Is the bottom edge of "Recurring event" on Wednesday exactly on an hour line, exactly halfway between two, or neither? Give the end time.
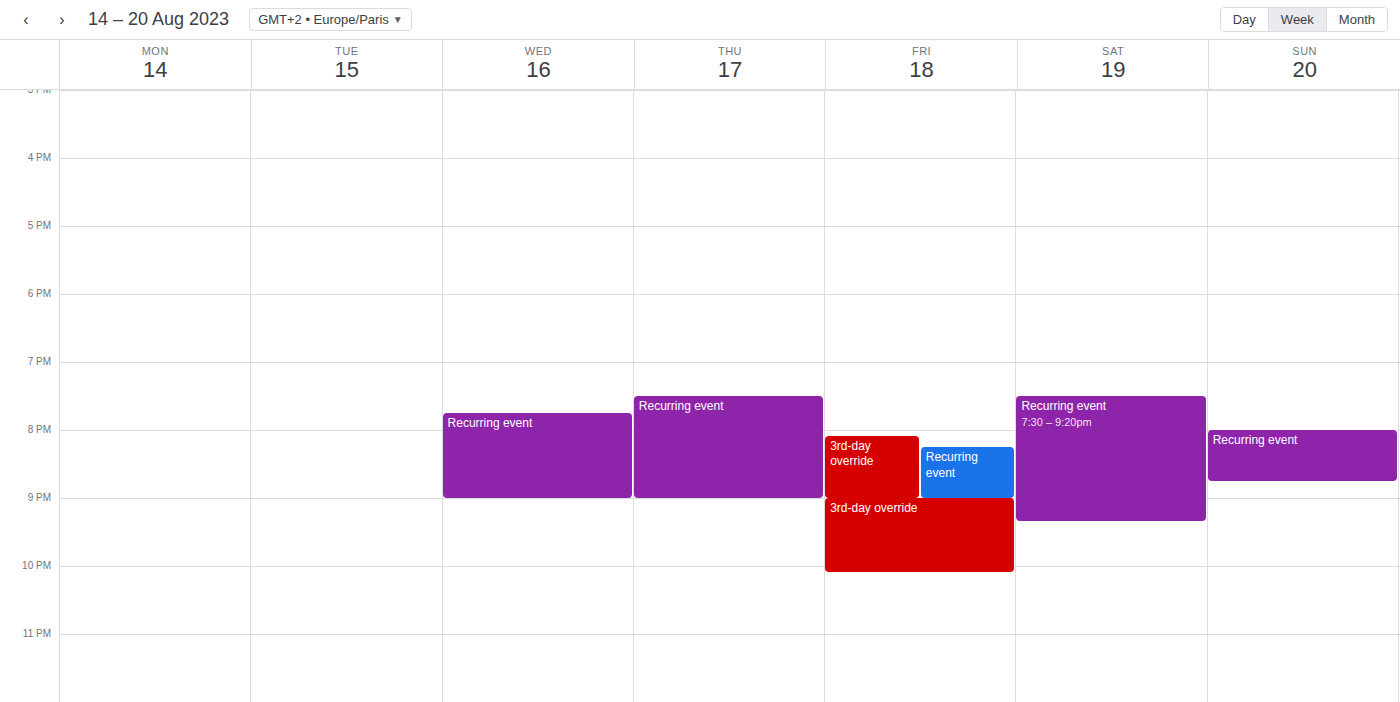
21:00 -- exactly on the 21:00 line.